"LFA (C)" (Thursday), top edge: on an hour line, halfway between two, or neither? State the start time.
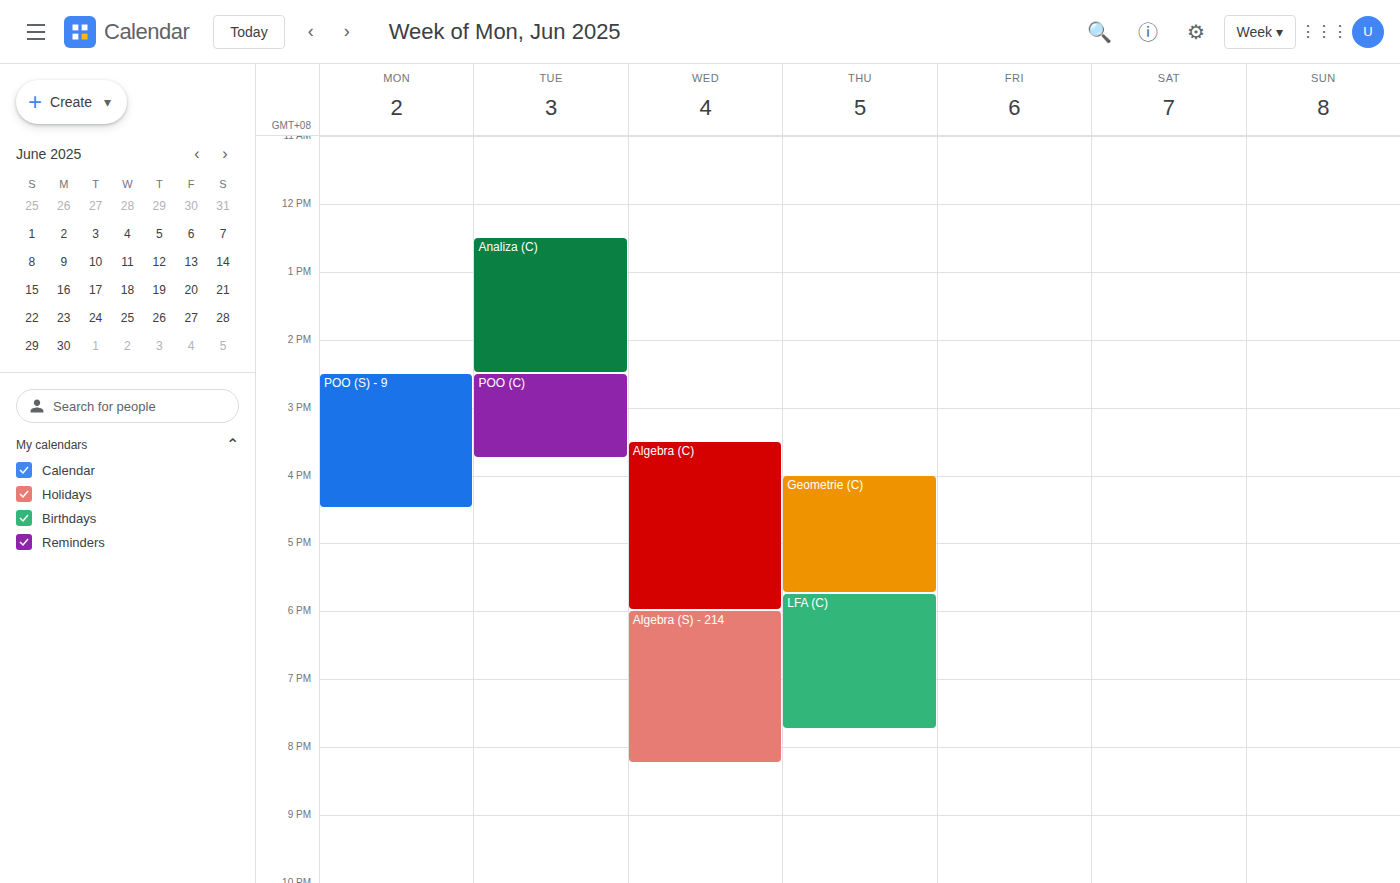
5:45 PM -- neither: three quarters of the way from the 5 PM line to the 6 PM line.